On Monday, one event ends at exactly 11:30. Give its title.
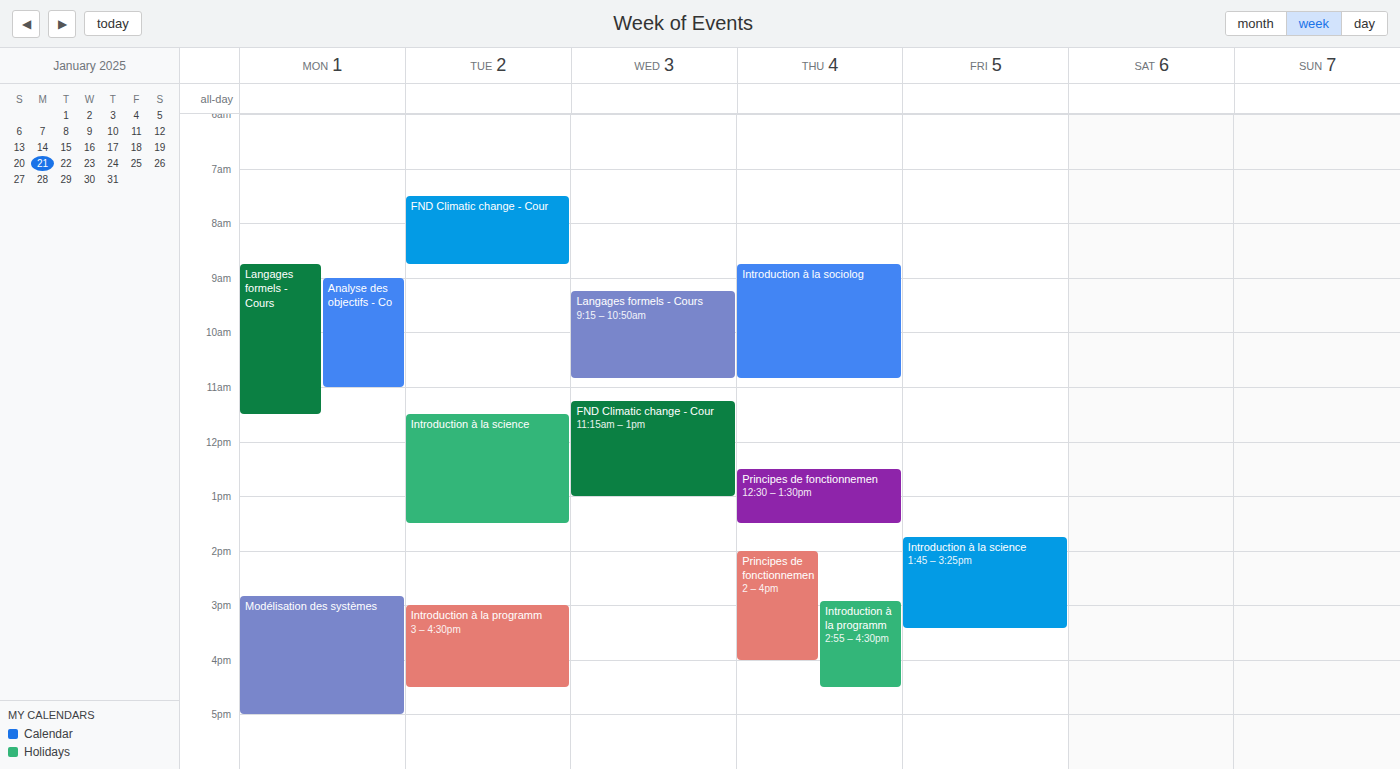
"Langages formels - Cours"